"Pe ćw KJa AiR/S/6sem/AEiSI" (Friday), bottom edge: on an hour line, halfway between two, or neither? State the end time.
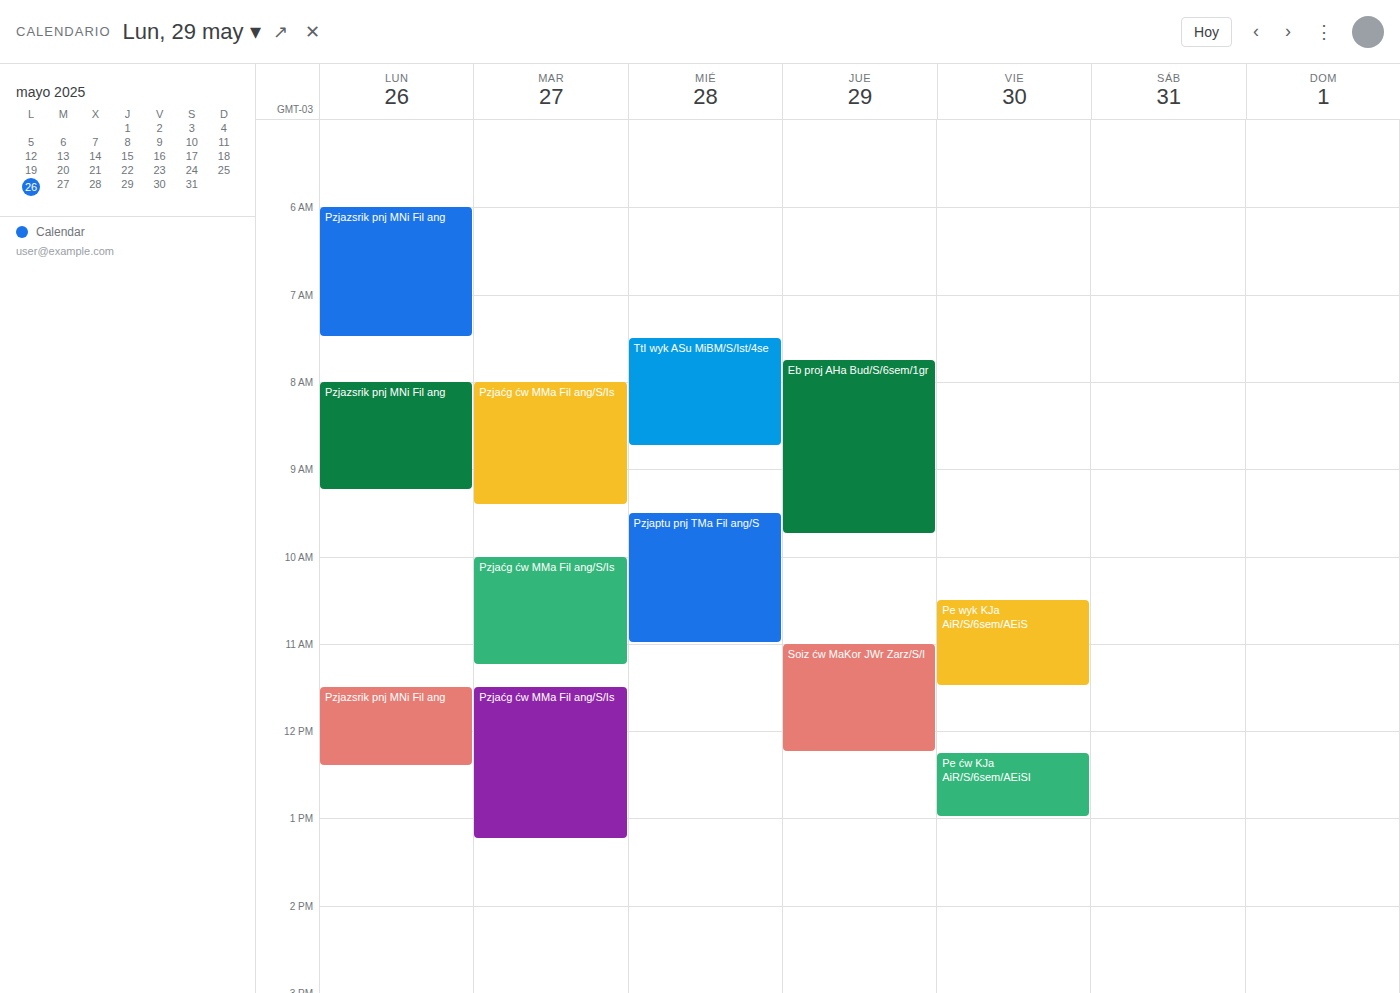
1:00 PM -- exactly on the 1 PM line.